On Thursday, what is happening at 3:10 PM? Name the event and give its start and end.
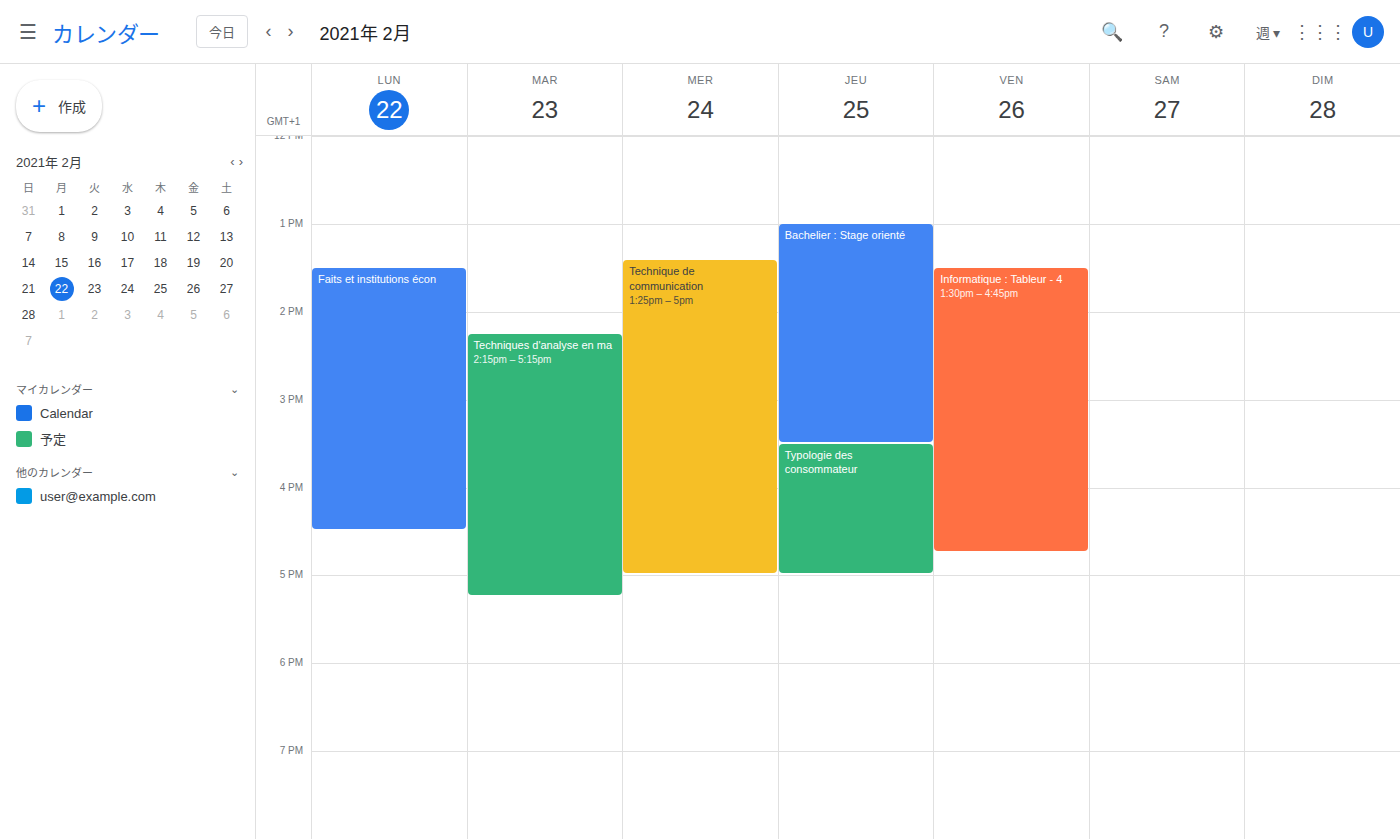
"Bachelier : Stage orienté", 1:00 PM to 3:30 PM